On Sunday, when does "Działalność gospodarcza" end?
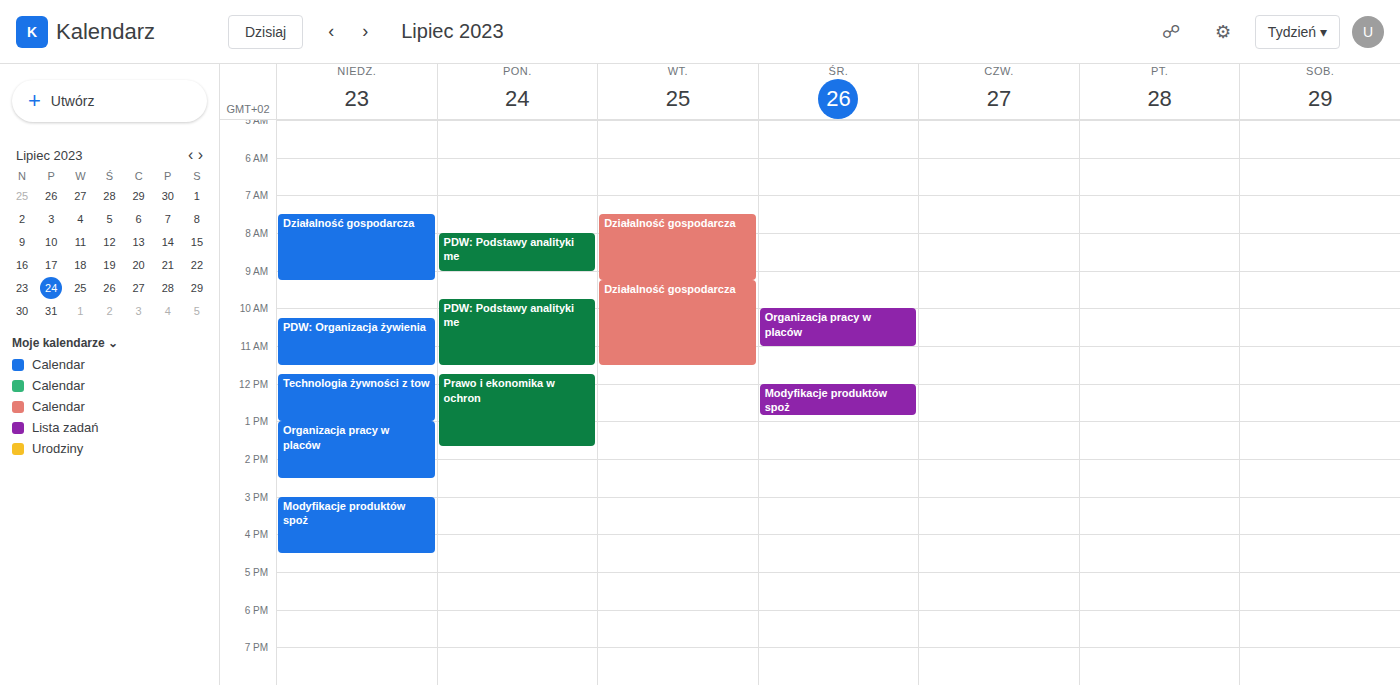
9:15 AM